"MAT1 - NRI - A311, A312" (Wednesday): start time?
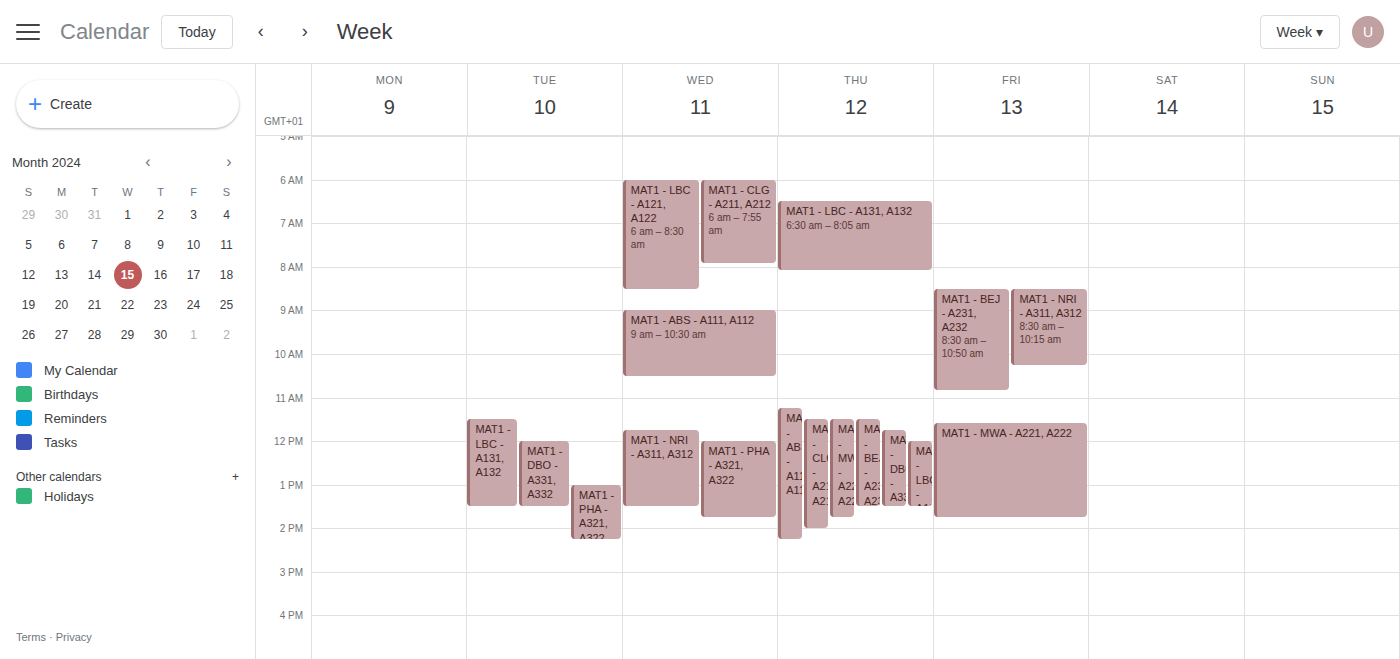
11:45 AM